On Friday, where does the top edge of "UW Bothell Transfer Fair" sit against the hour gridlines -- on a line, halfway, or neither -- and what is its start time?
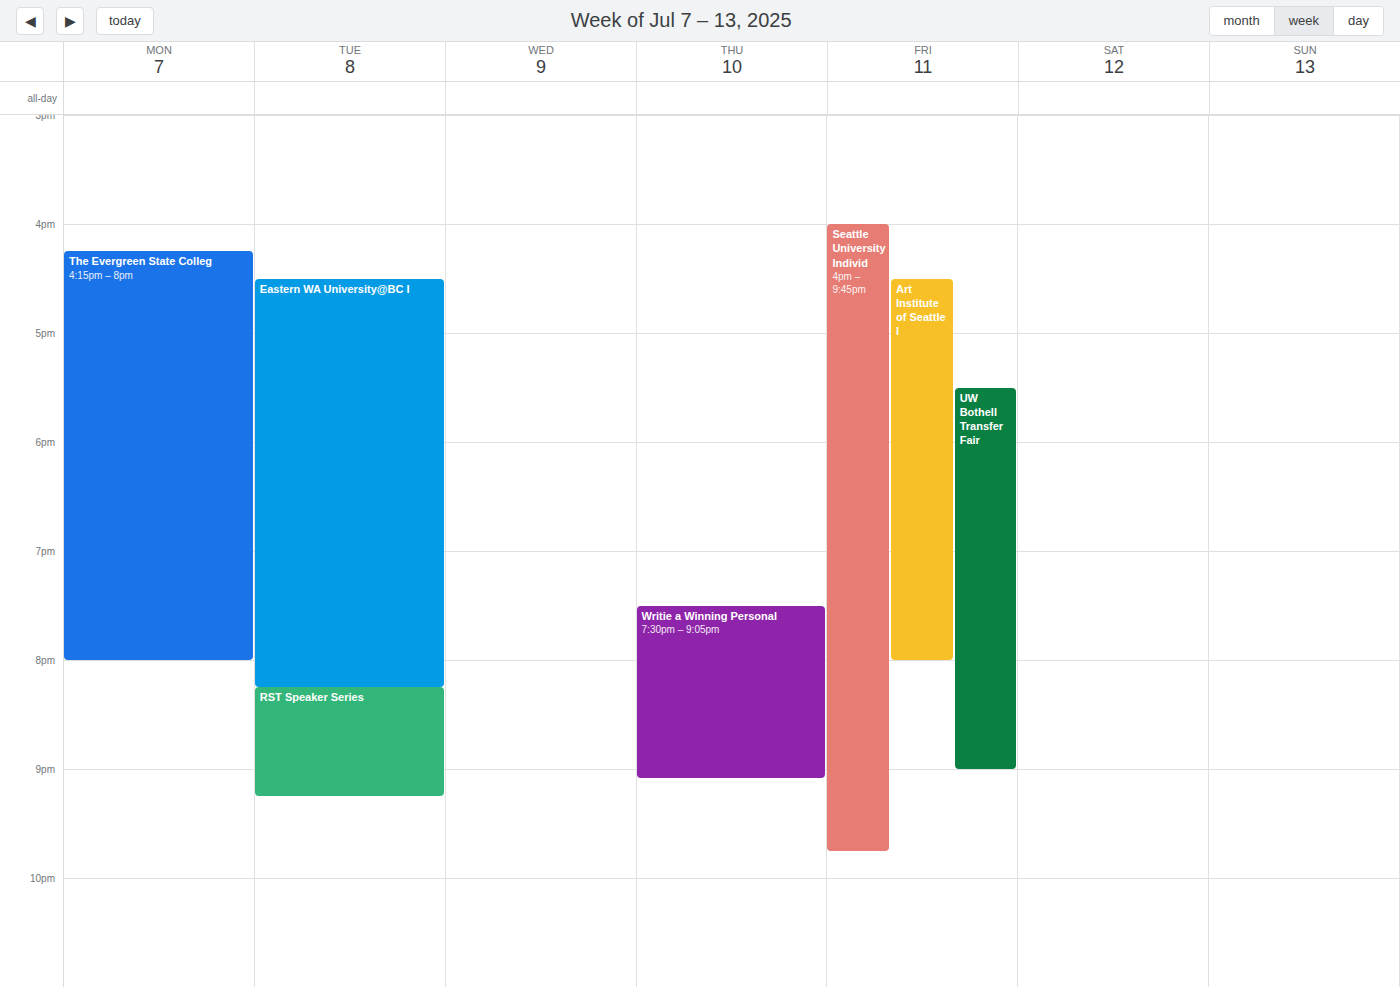
5:30 PM -- halfway between the 5 PM and 6 PM lines.